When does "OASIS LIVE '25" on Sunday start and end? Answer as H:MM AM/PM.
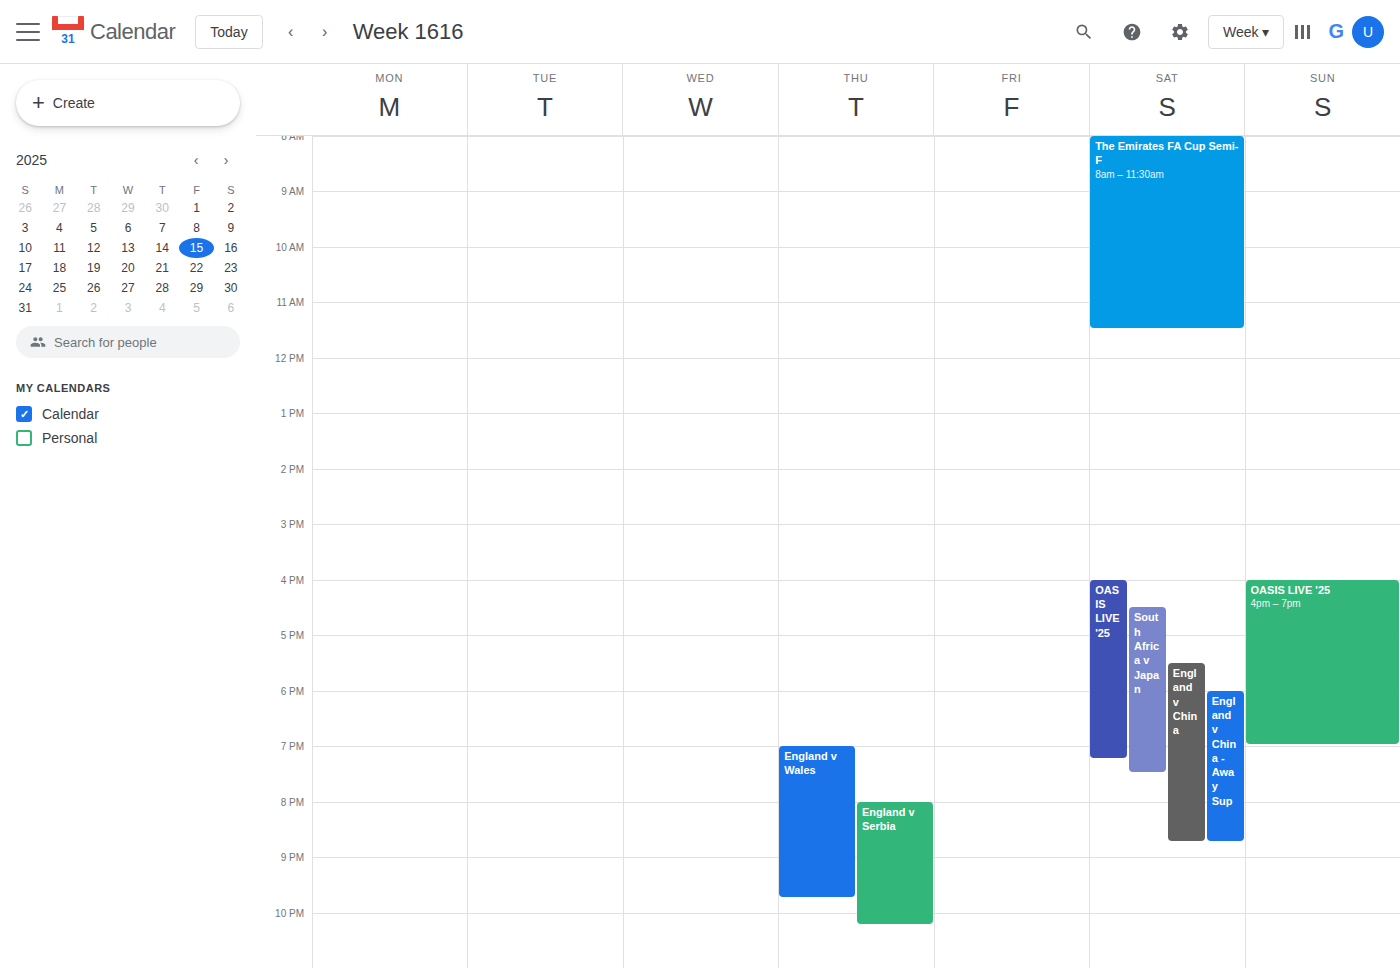
4:00 PM to 7:00 PM